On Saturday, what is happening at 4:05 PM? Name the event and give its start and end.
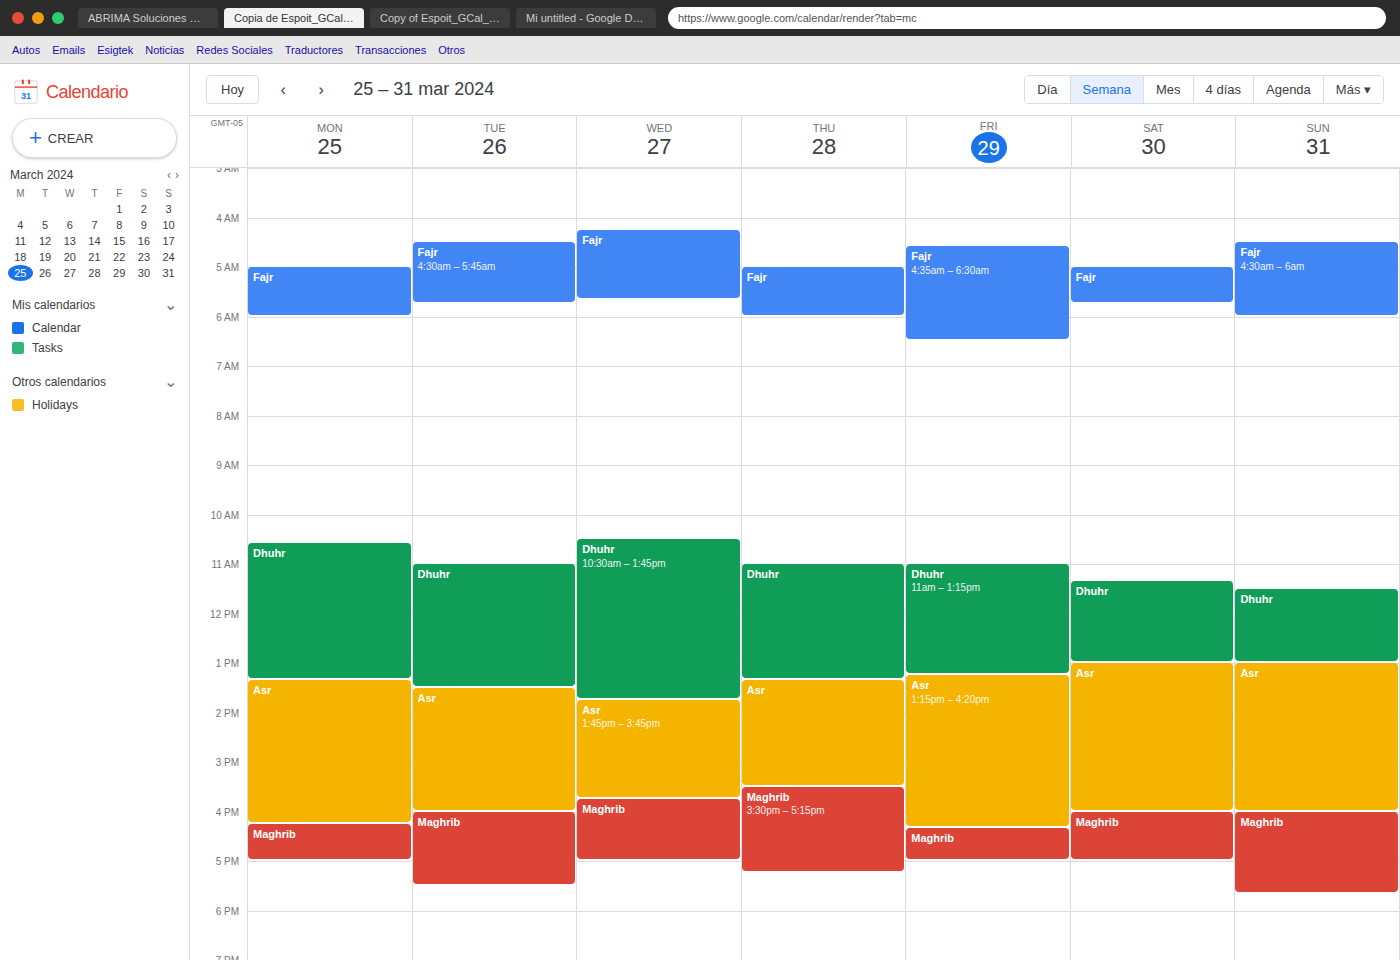
"Maghrib", 4:00 PM to 5:00 PM